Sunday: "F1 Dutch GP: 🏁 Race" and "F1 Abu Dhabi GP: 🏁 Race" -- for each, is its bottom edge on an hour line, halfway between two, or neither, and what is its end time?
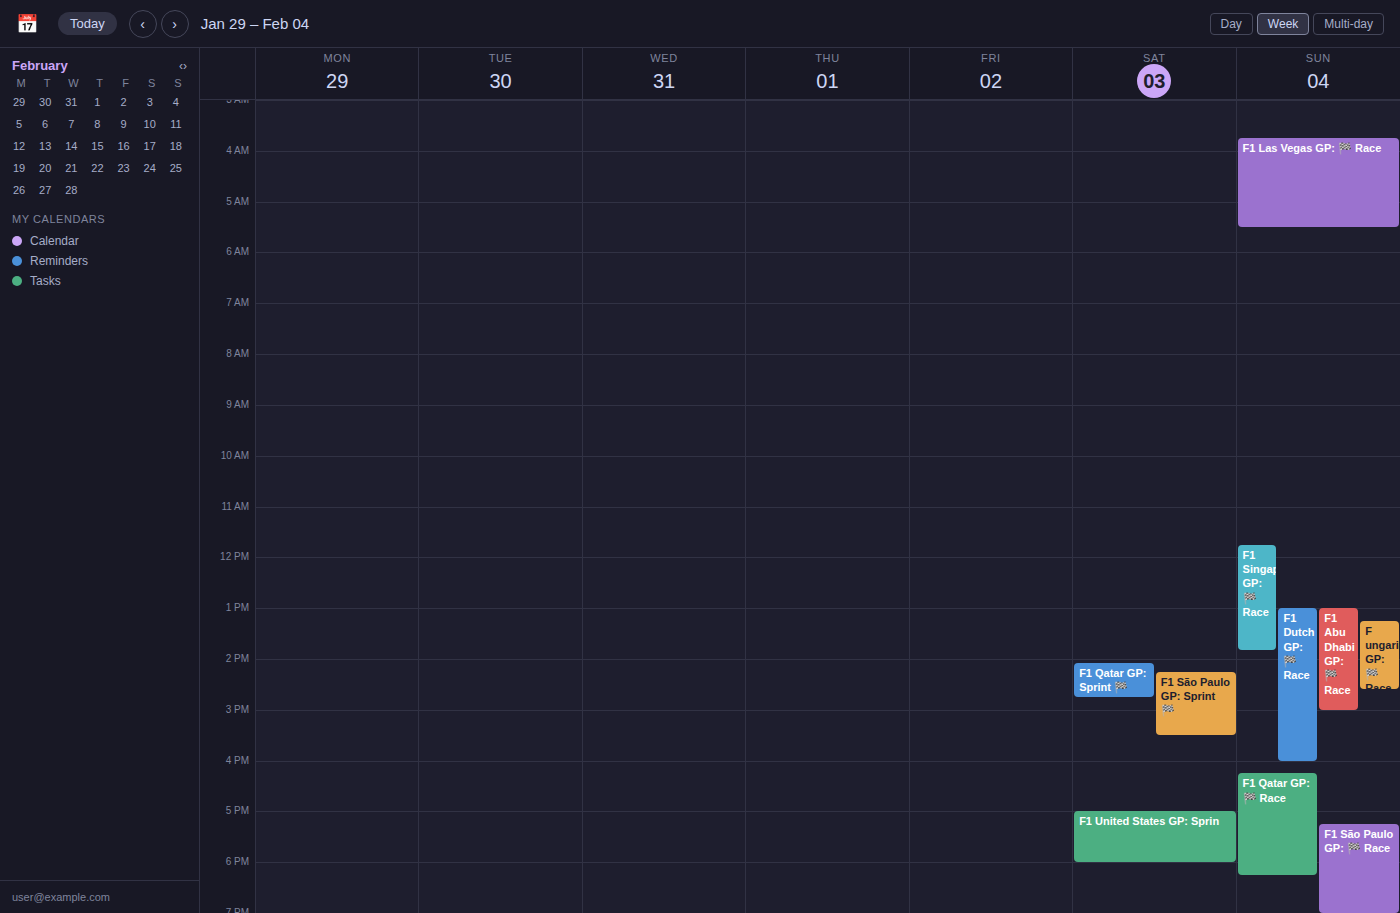
"F1 Dutch GP: 🏁 Race": 4:00 PM, exactly on the 4 PM line. "F1 Abu Dhabi GP: 🏁 Race": 3:00 PM, exactly on the 3 PM line.